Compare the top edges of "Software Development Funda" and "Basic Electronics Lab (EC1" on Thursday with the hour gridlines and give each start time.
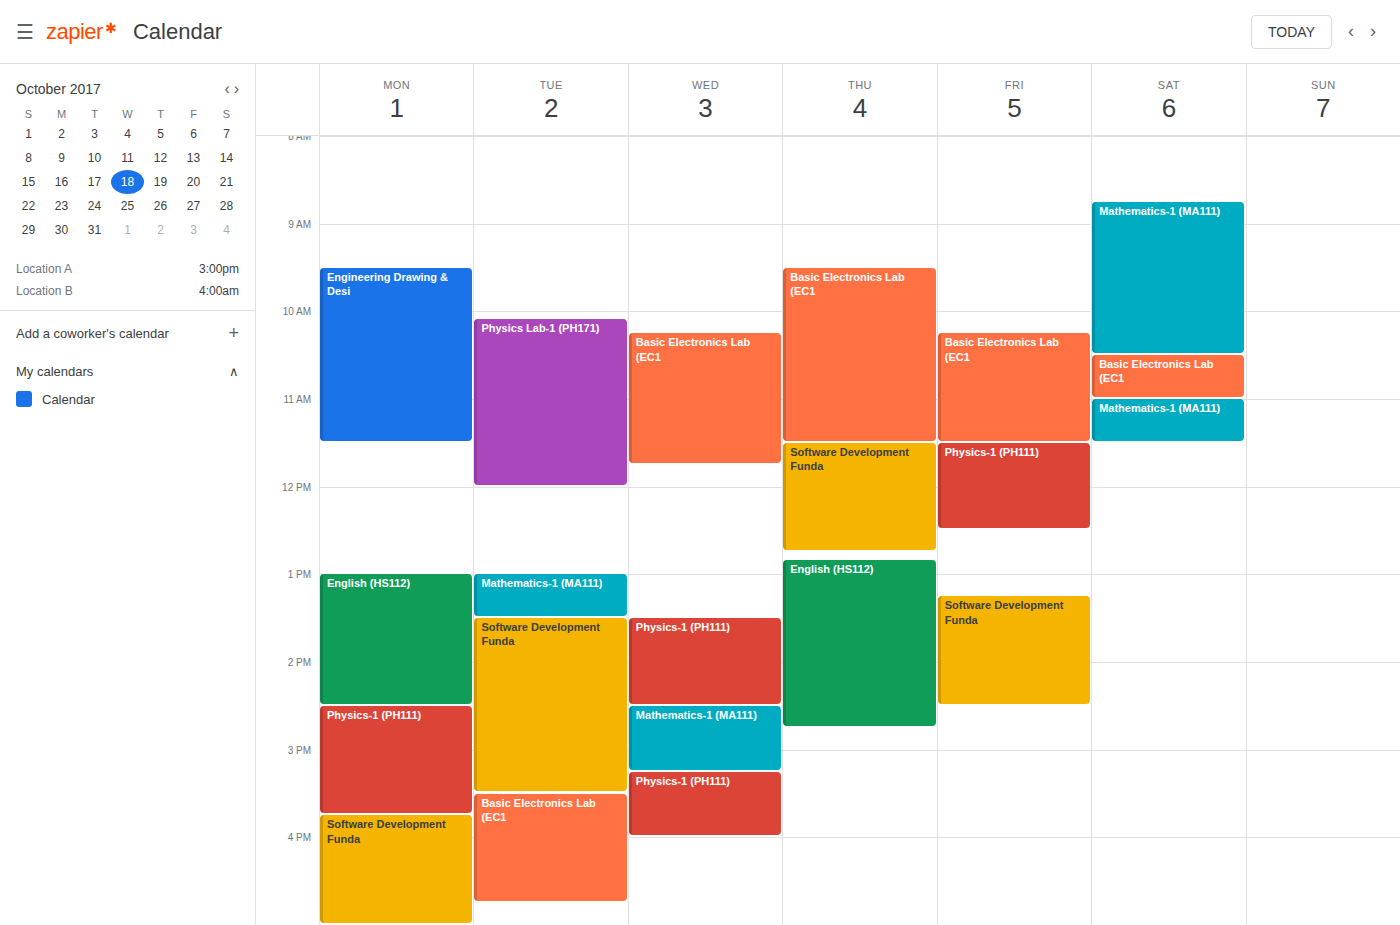
"Software Development Funda": 11:30 AM, halfway between the 11 AM and 12 PM lines. "Basic Electronics Lab (EC1": 9:30 AM, halfway between the 9 AM and 10 AM lines.